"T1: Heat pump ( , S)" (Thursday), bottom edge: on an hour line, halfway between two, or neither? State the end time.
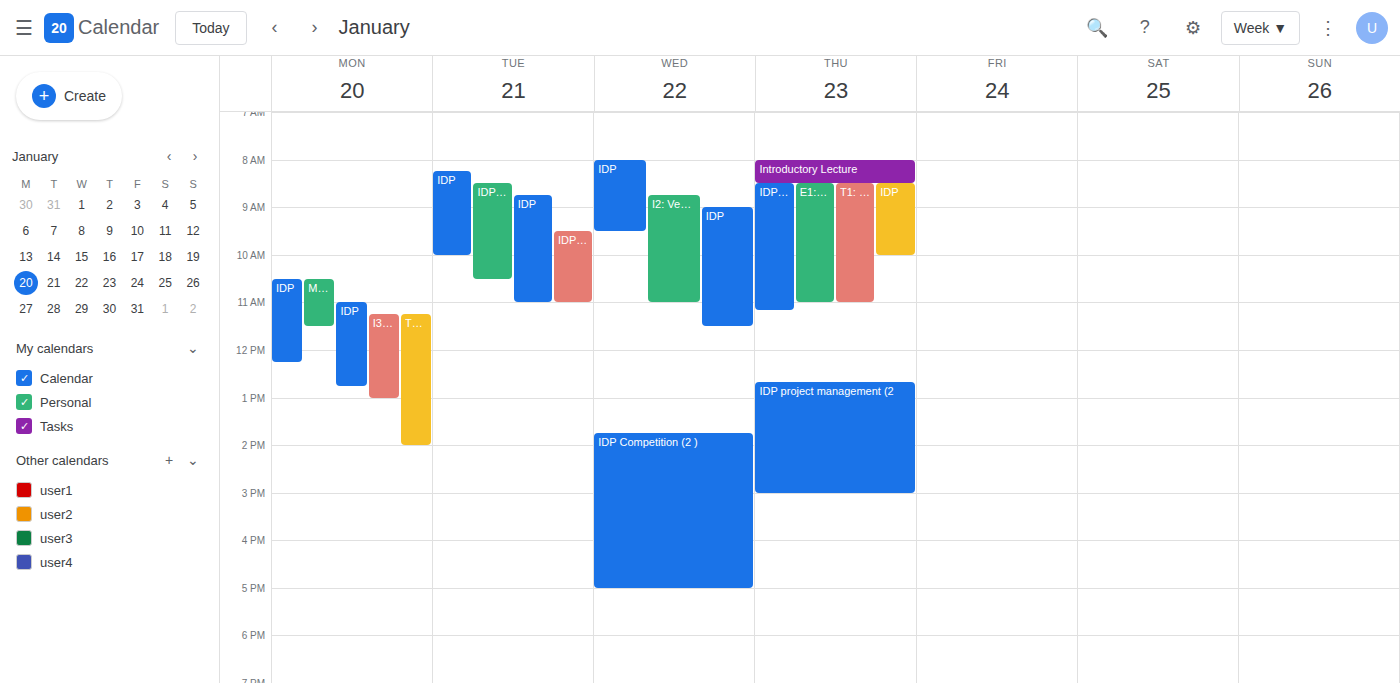
11:00 AM -- exactly on the 11 AM line.